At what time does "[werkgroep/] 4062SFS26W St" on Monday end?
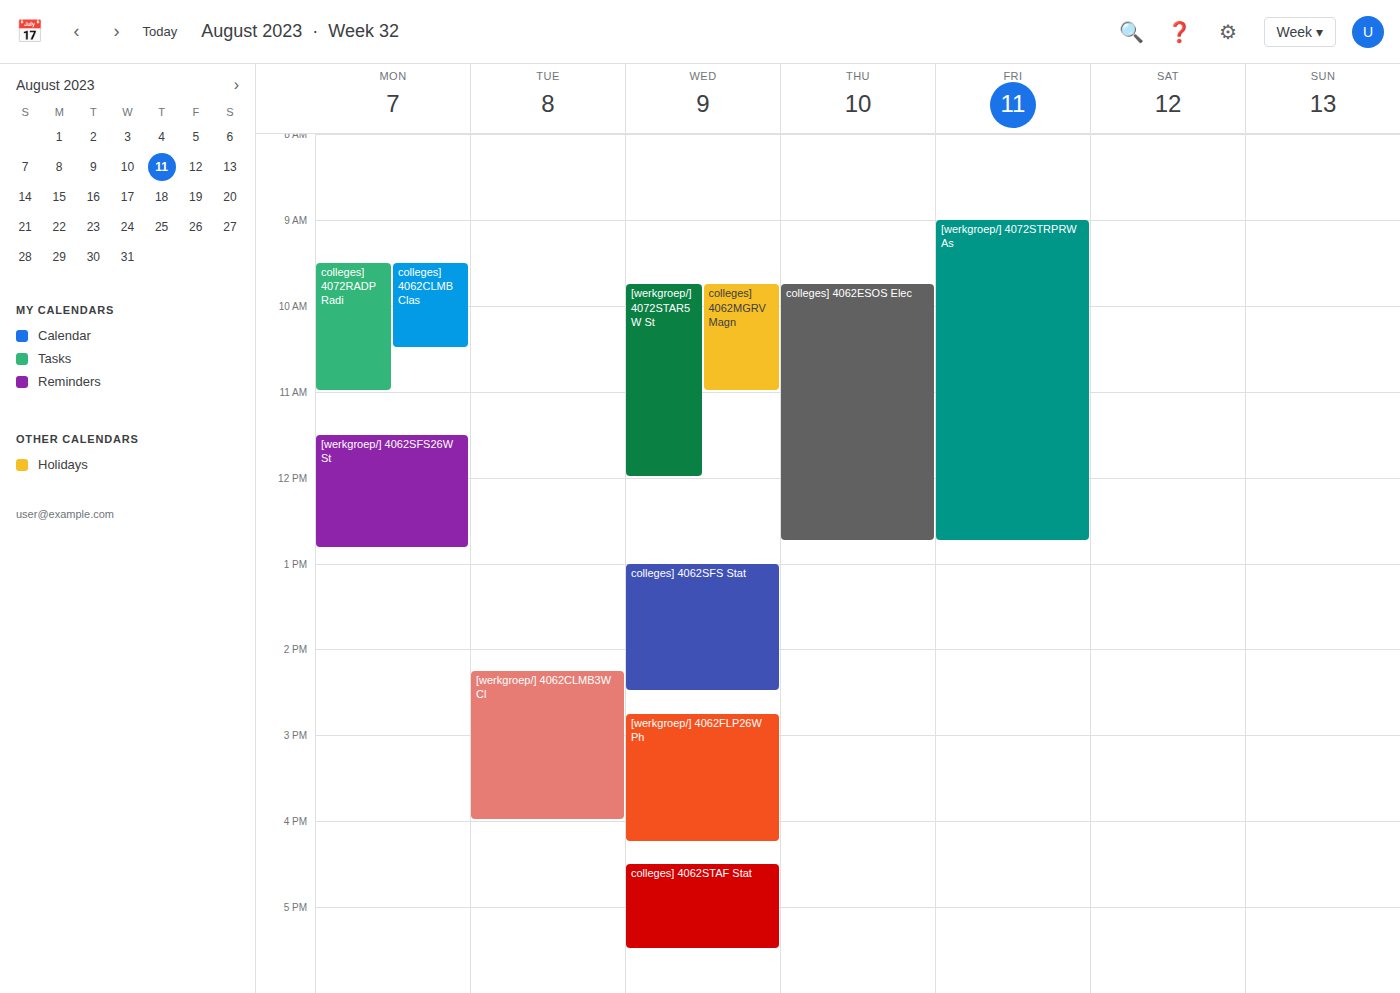
12:50 PM